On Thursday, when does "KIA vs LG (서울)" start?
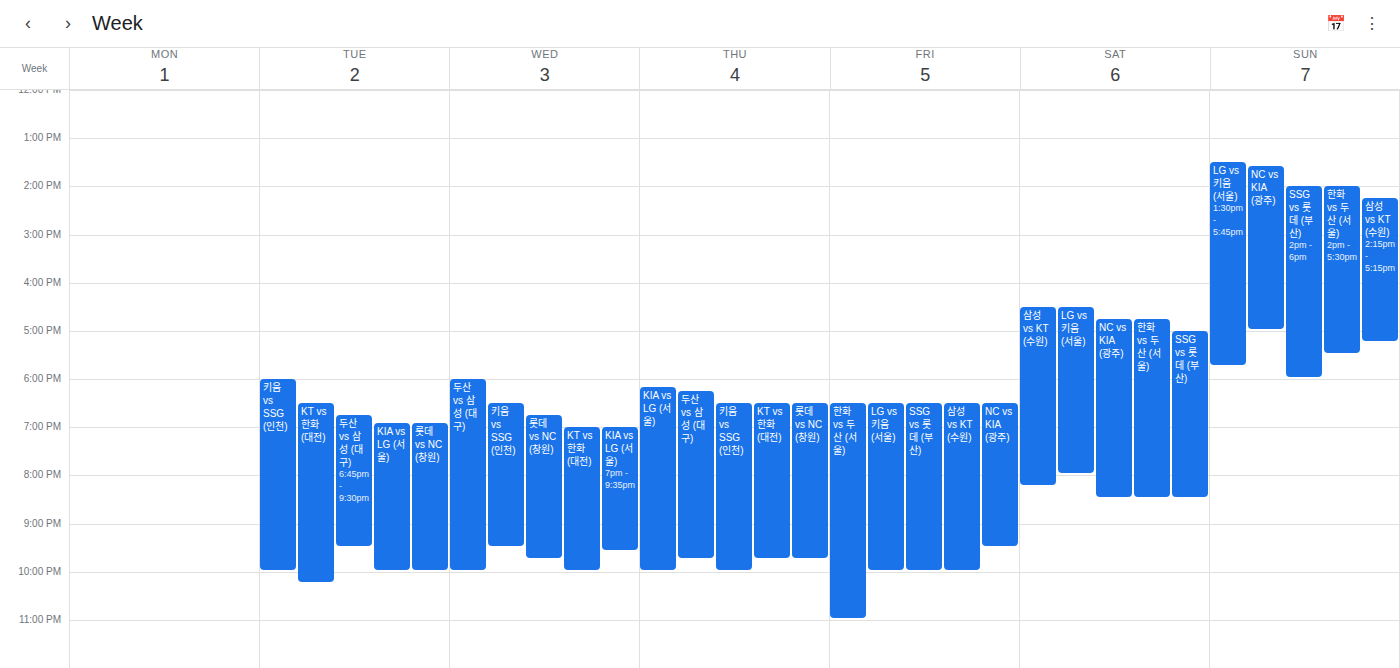
6:10 PM